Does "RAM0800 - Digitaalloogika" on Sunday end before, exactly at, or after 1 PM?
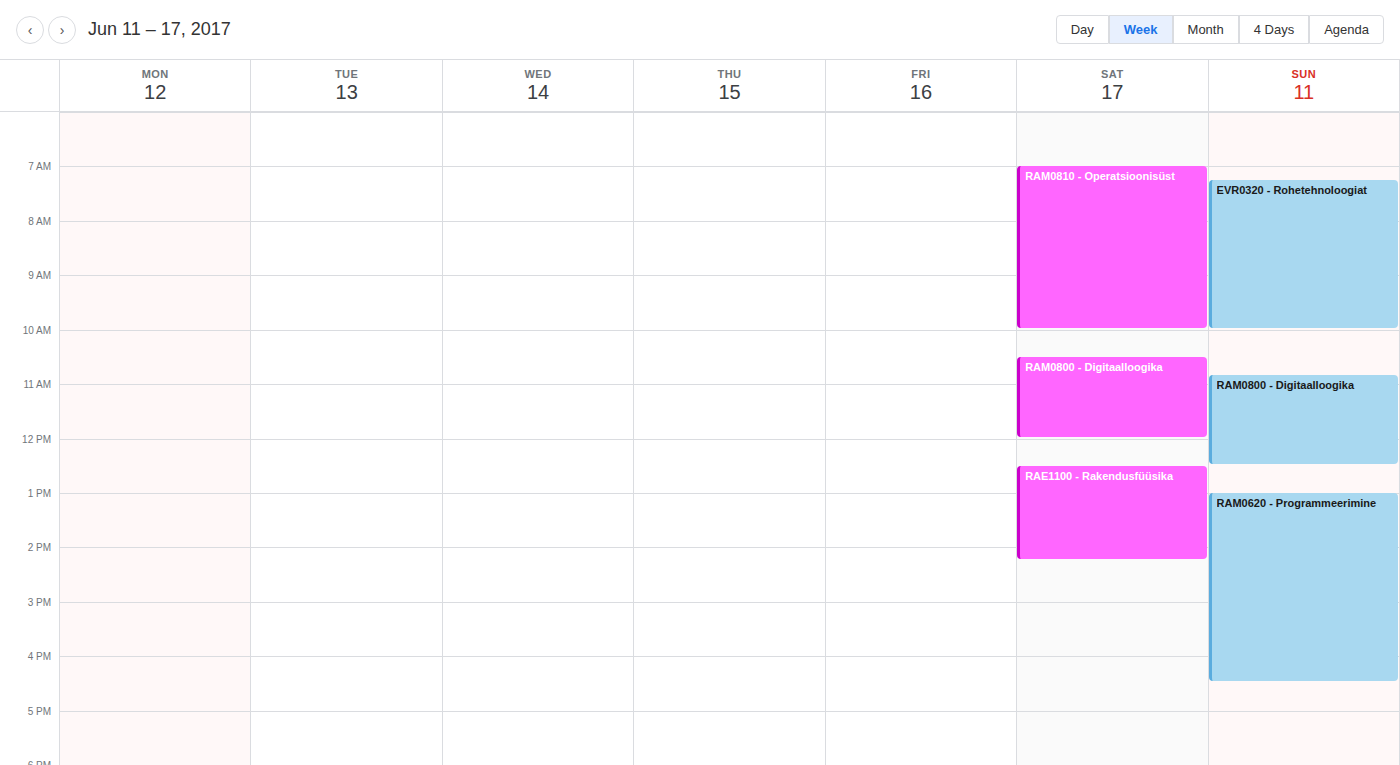
12:30 PM -- before 1 PM, 30 minutes above the 1 PM line.